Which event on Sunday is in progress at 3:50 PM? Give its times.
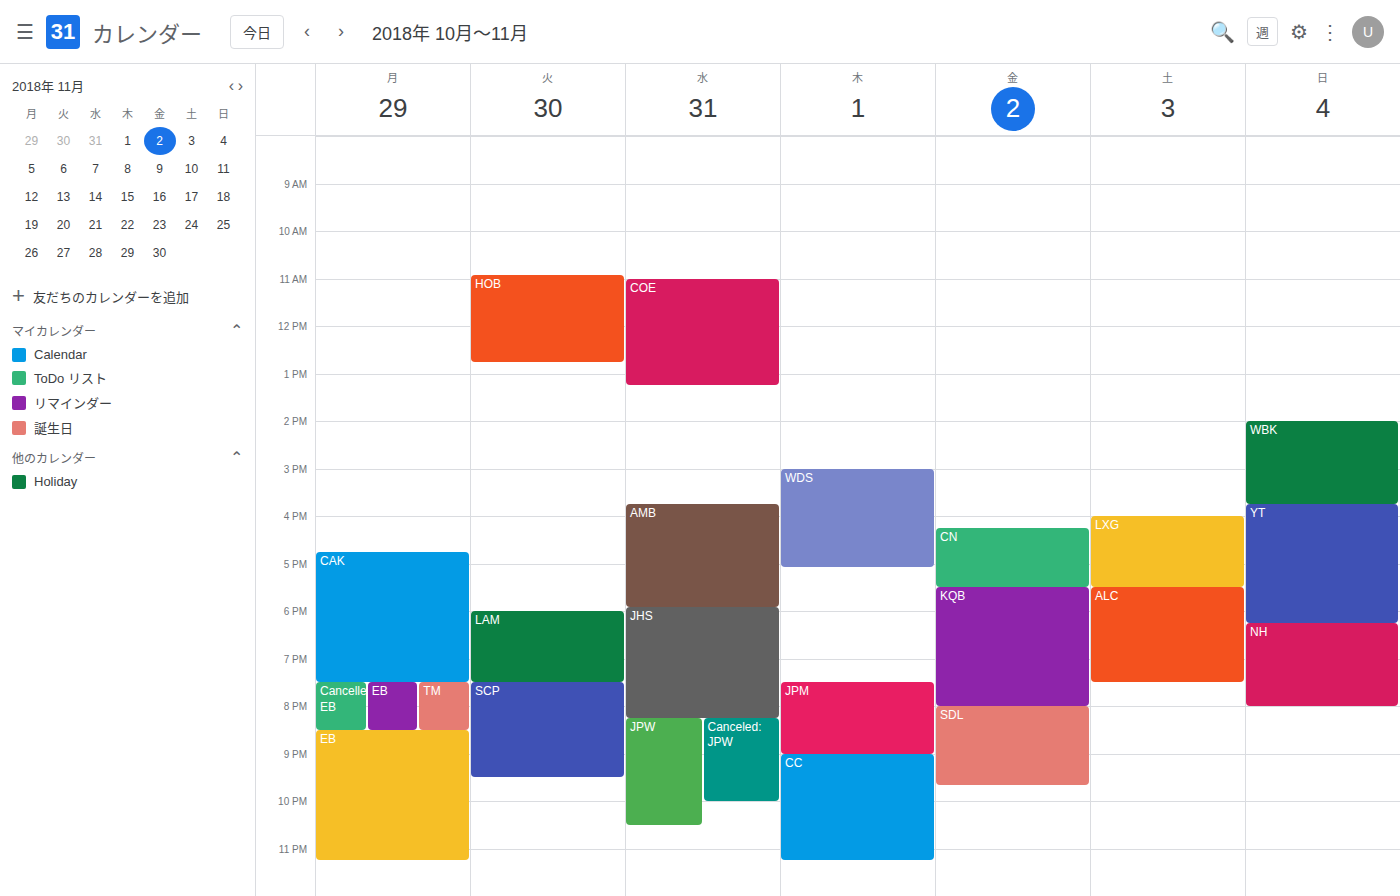
"YT", 3:45 PM to 6:15 PM